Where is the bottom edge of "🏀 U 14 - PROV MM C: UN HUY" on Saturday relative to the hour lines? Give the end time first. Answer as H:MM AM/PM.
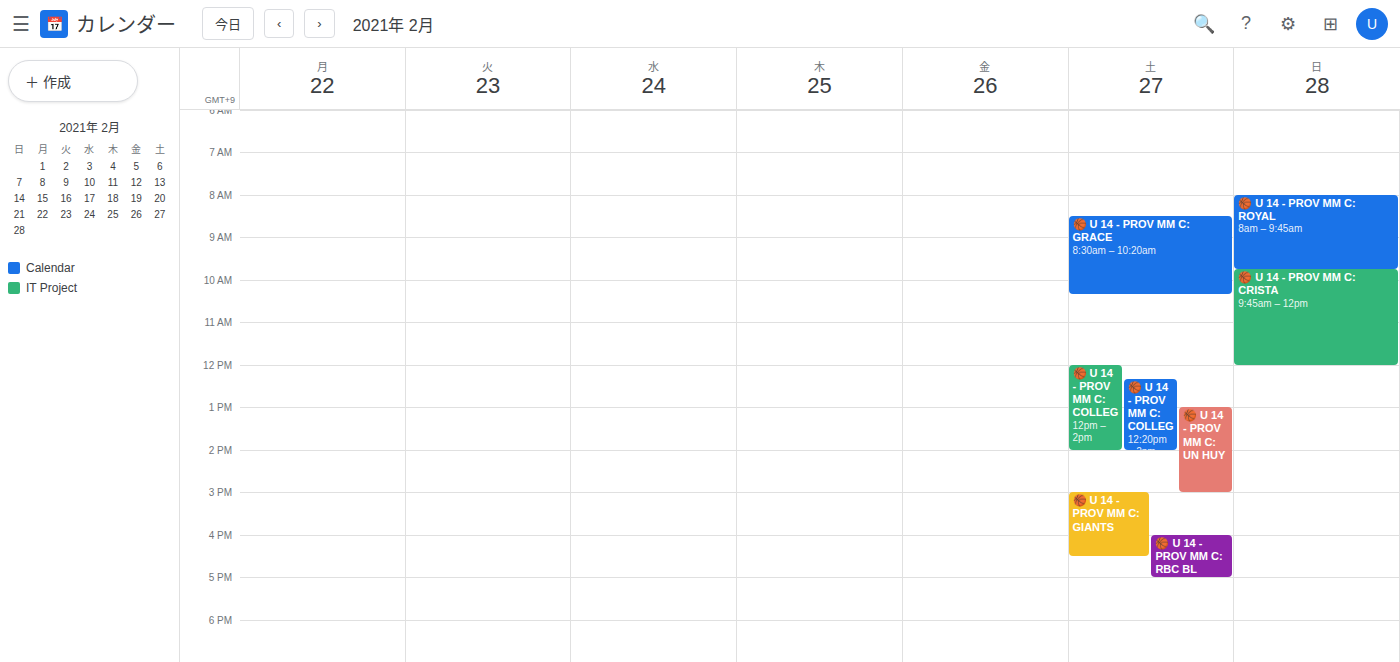
3:00 PM -- exactly on the 3 PM line.